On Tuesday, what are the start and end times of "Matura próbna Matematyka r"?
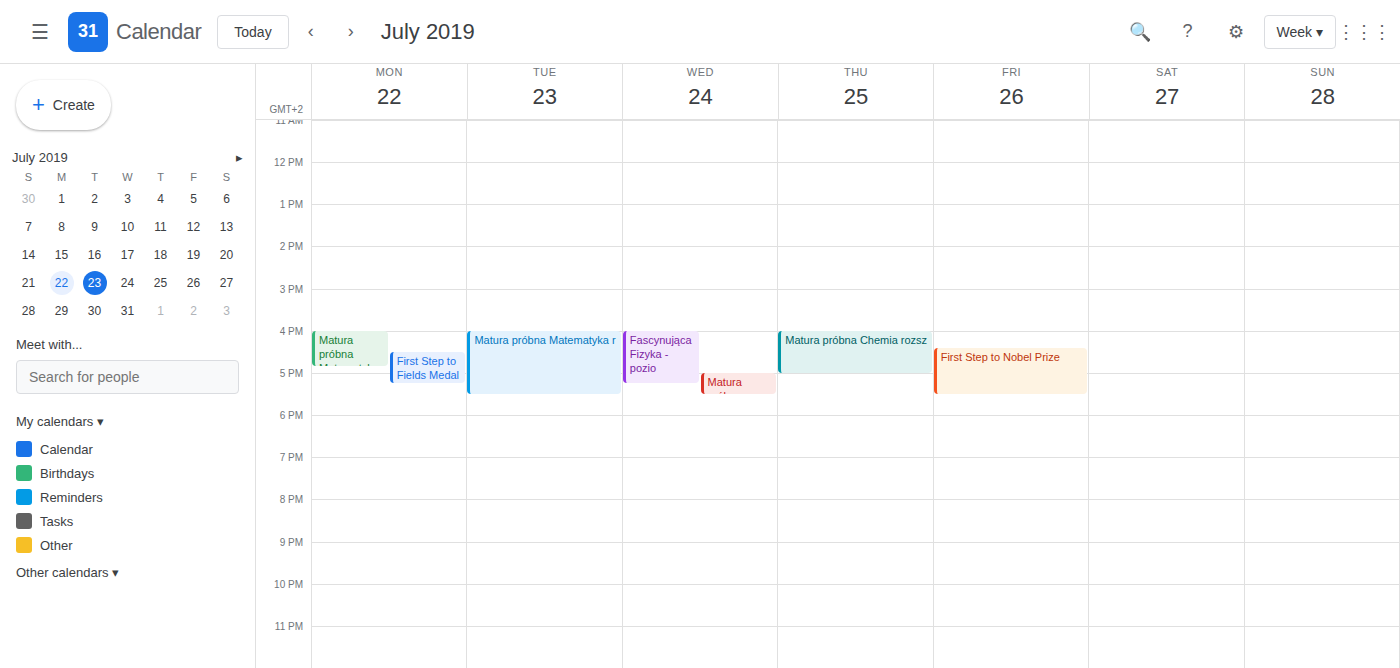
4:00 PM to 5:30 PM